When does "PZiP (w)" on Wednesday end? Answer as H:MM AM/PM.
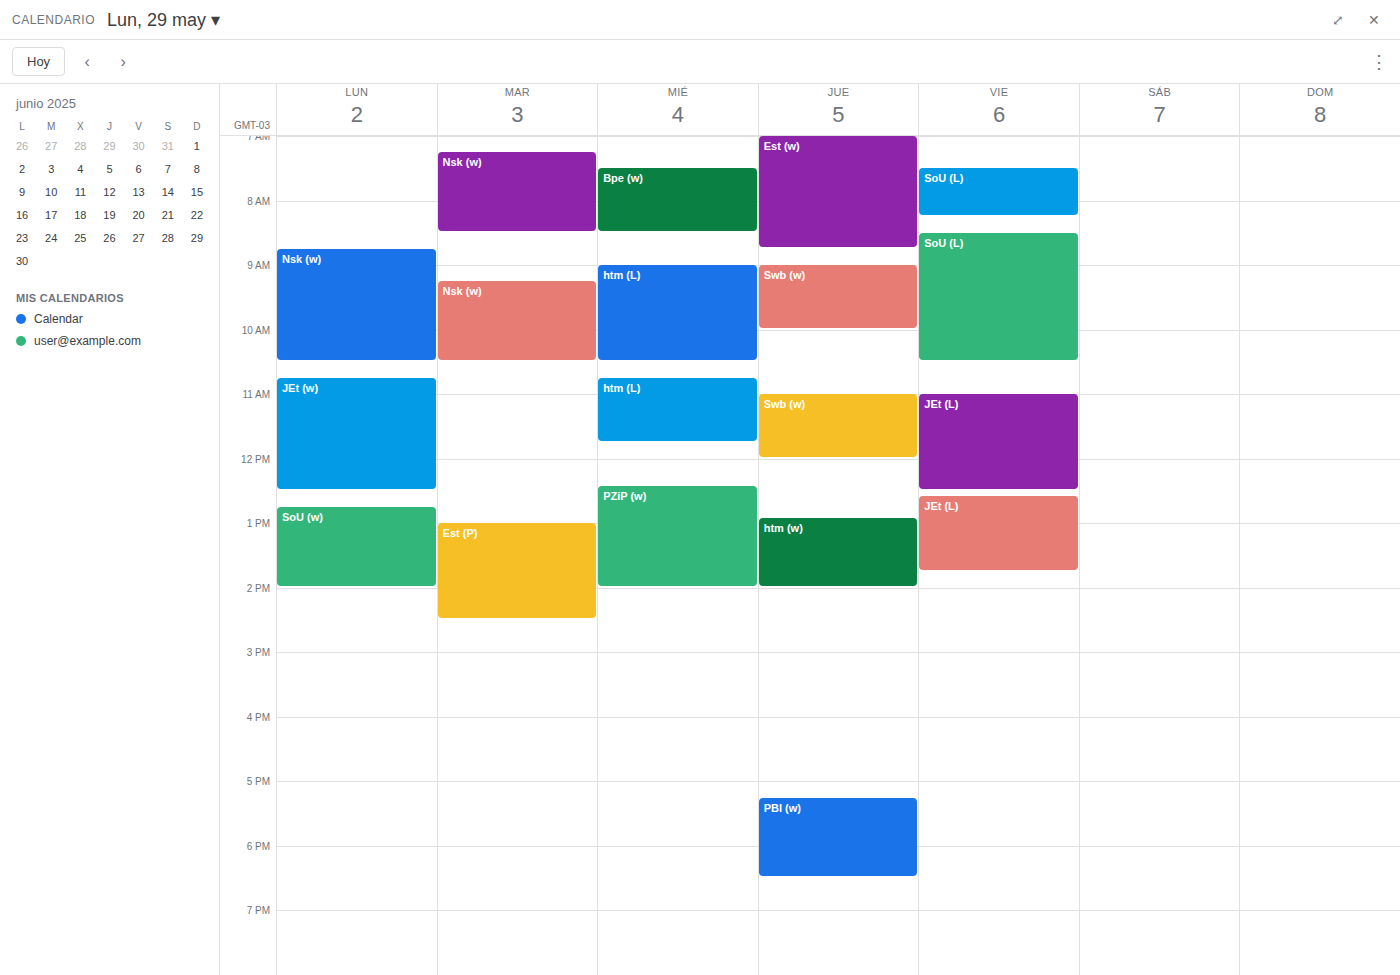
2:00 PM